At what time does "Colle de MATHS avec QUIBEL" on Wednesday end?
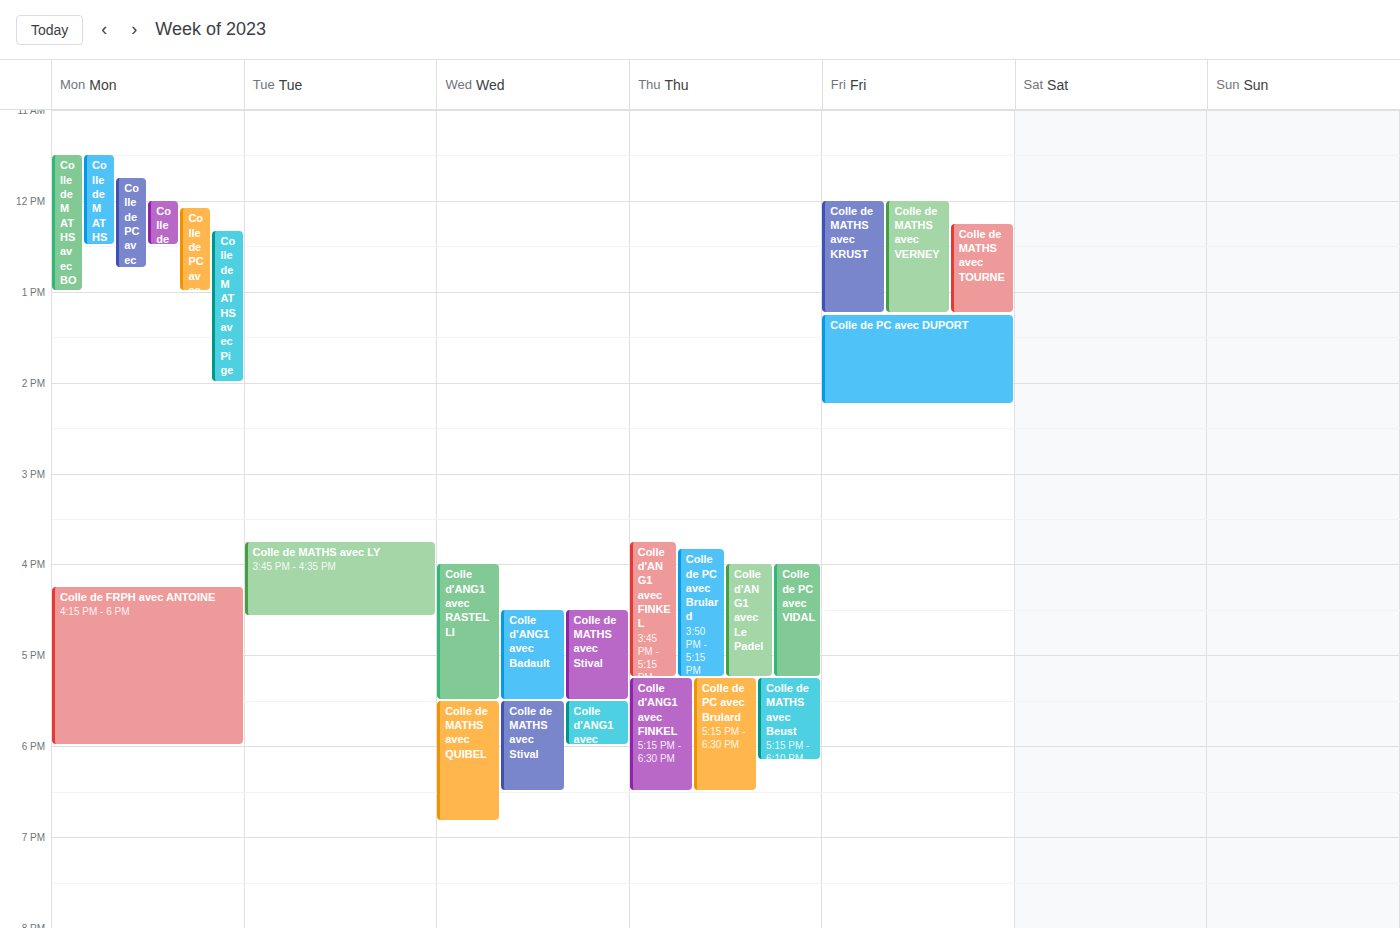
6:50 PM